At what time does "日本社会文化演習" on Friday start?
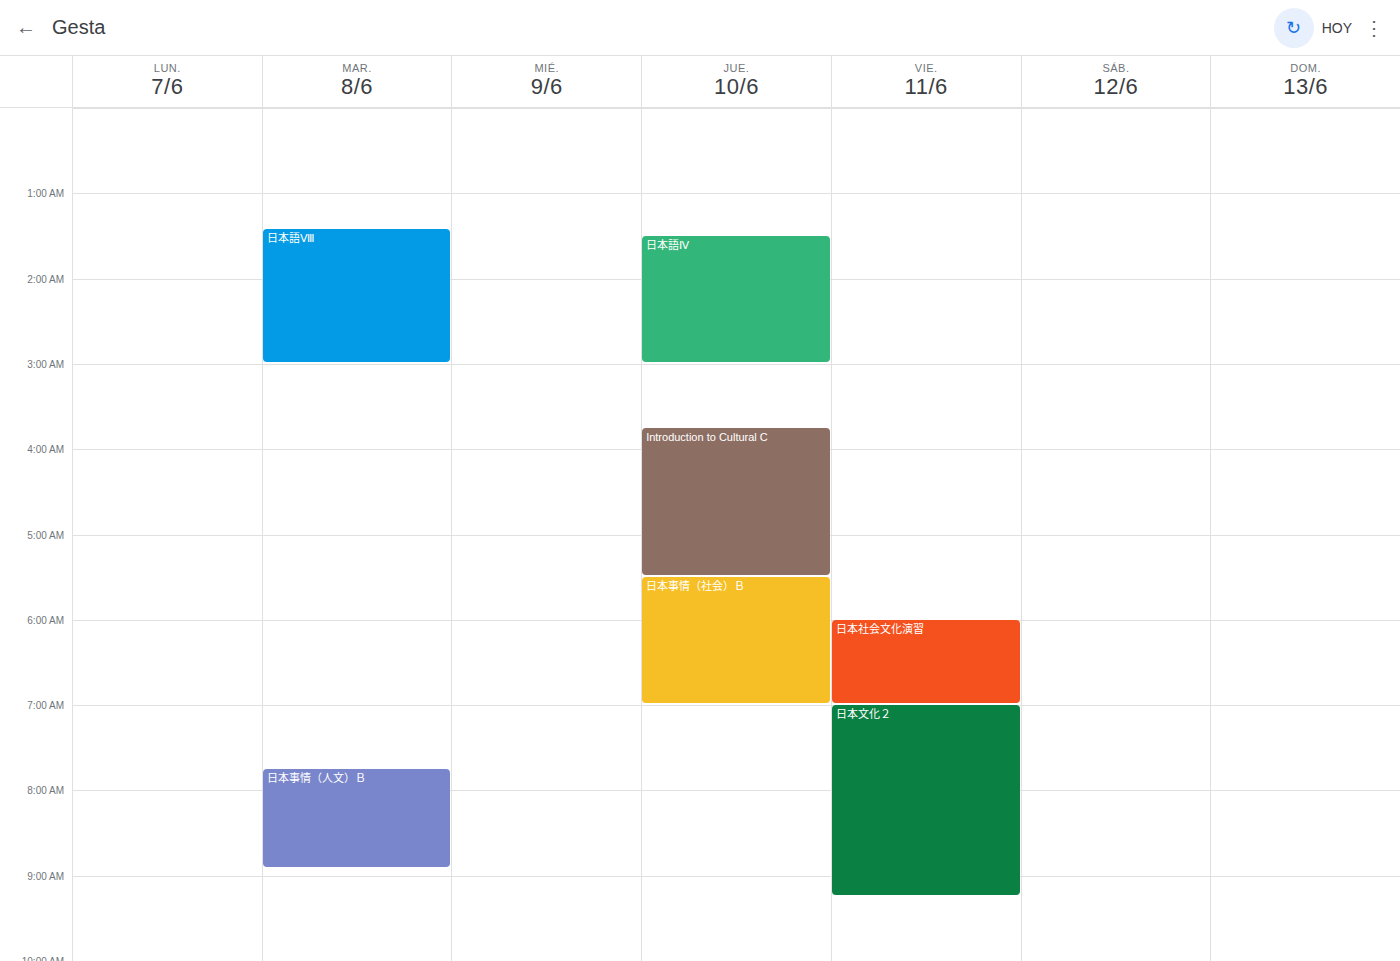
6:00 AM